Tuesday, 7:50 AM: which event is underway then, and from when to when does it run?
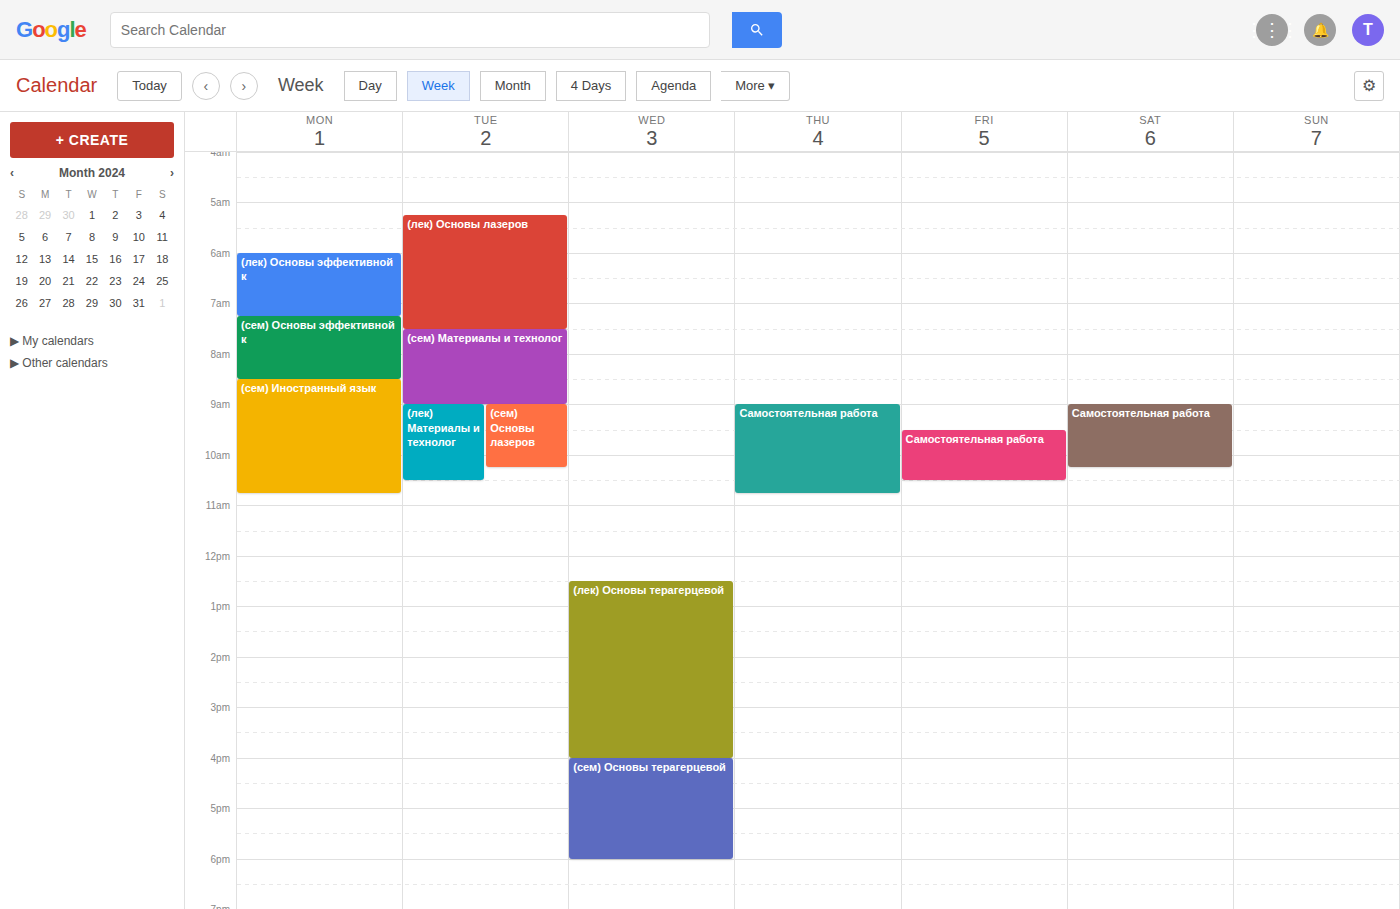
"(сем) Материалы и технолог", 7:30 AM to 9:00 AM